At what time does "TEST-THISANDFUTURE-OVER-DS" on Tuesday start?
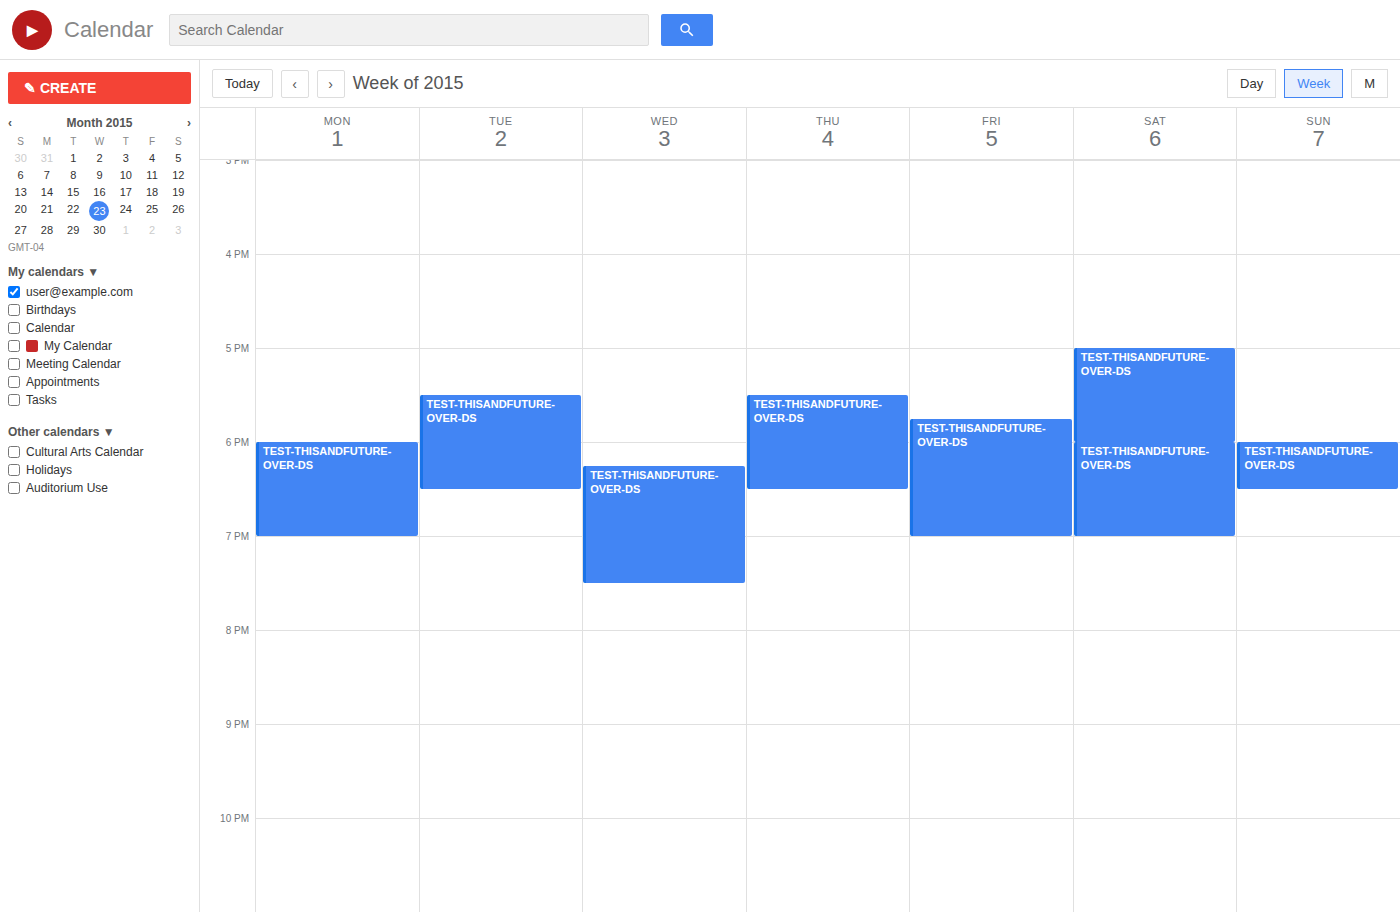
5:30 PM